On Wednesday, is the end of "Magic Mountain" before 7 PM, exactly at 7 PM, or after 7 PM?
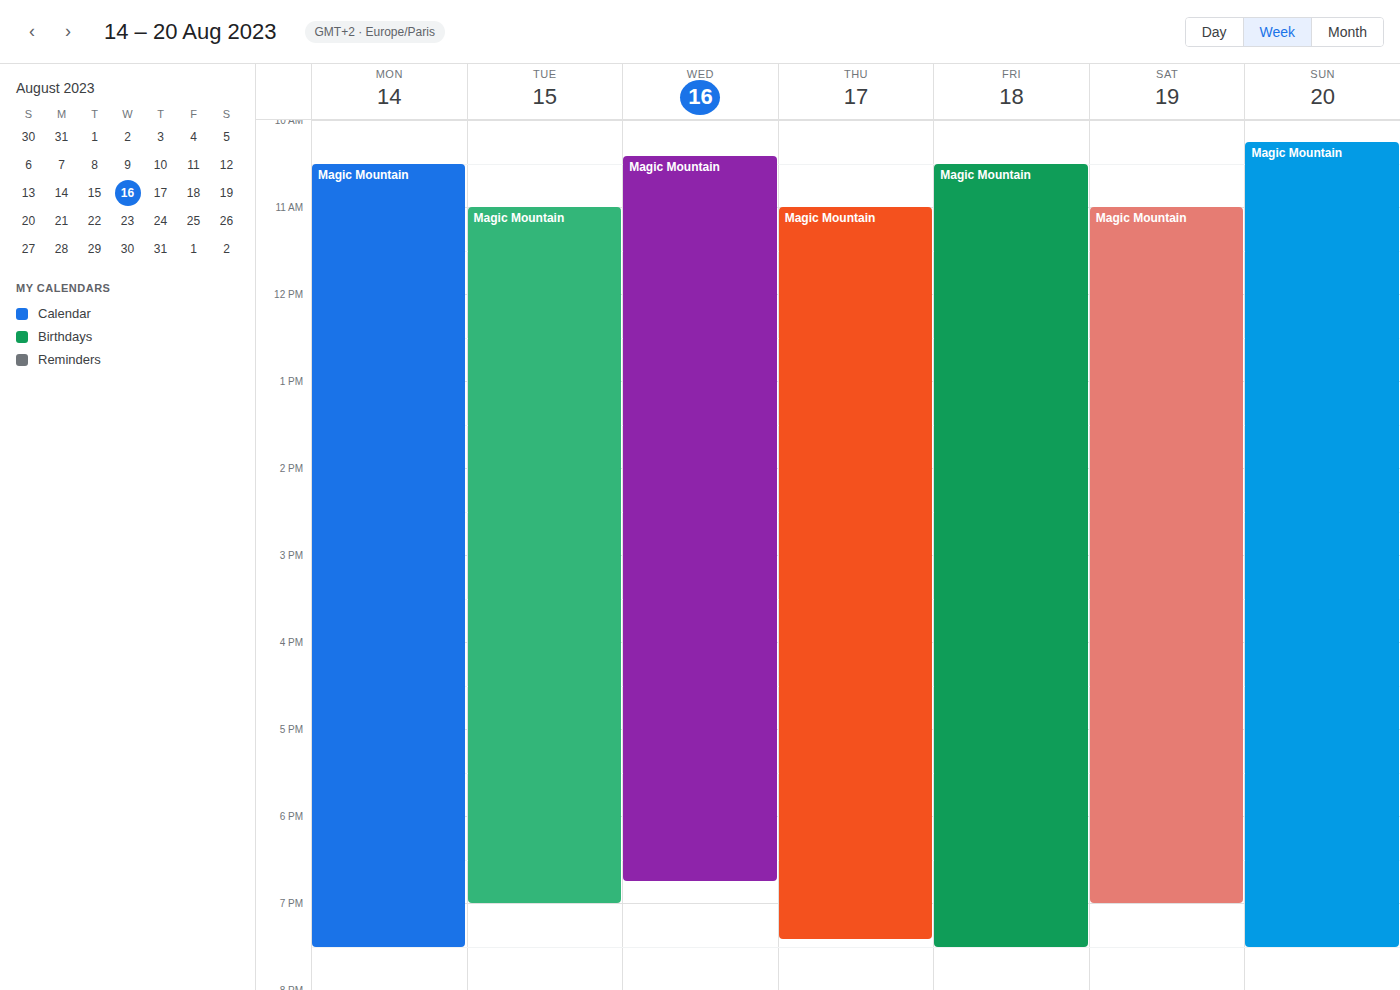
6:45 PM -- before 7 PM, 15 minutes above the 7 PM line.